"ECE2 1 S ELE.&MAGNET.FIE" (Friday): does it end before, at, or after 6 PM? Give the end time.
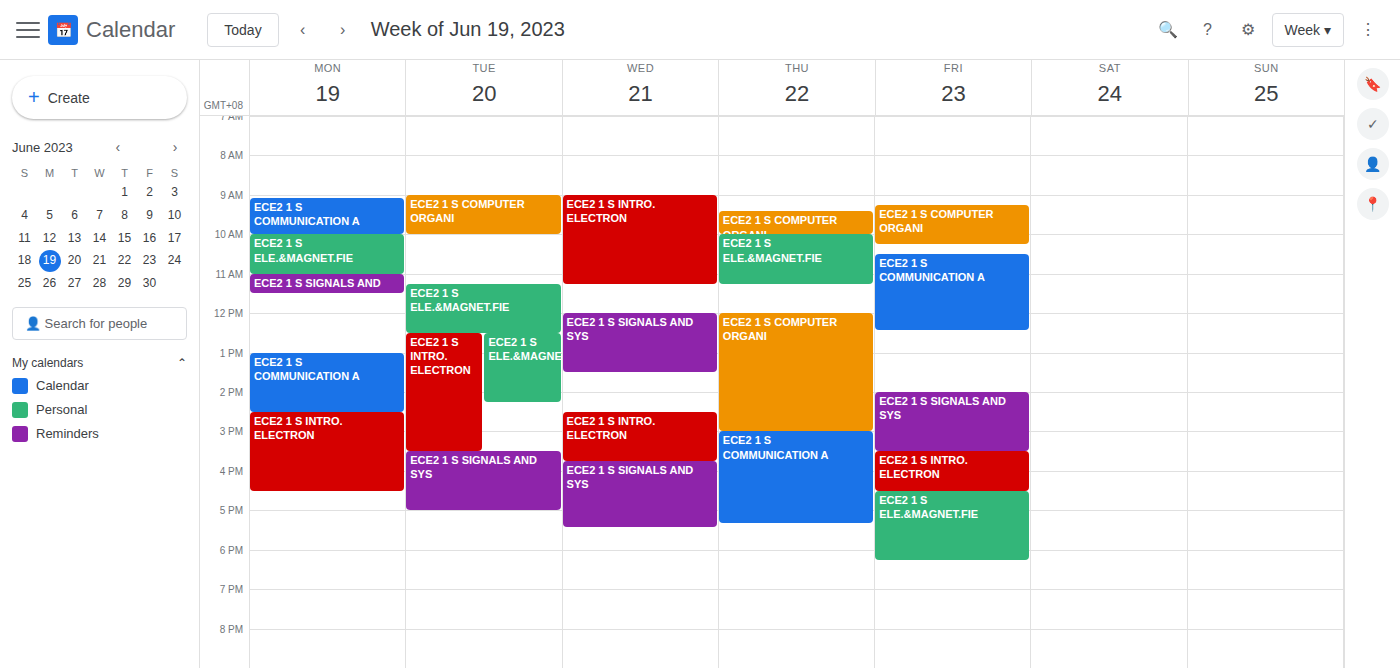
6:15 PM -- after 6 PM, 15 minutes below the 6 PM line.